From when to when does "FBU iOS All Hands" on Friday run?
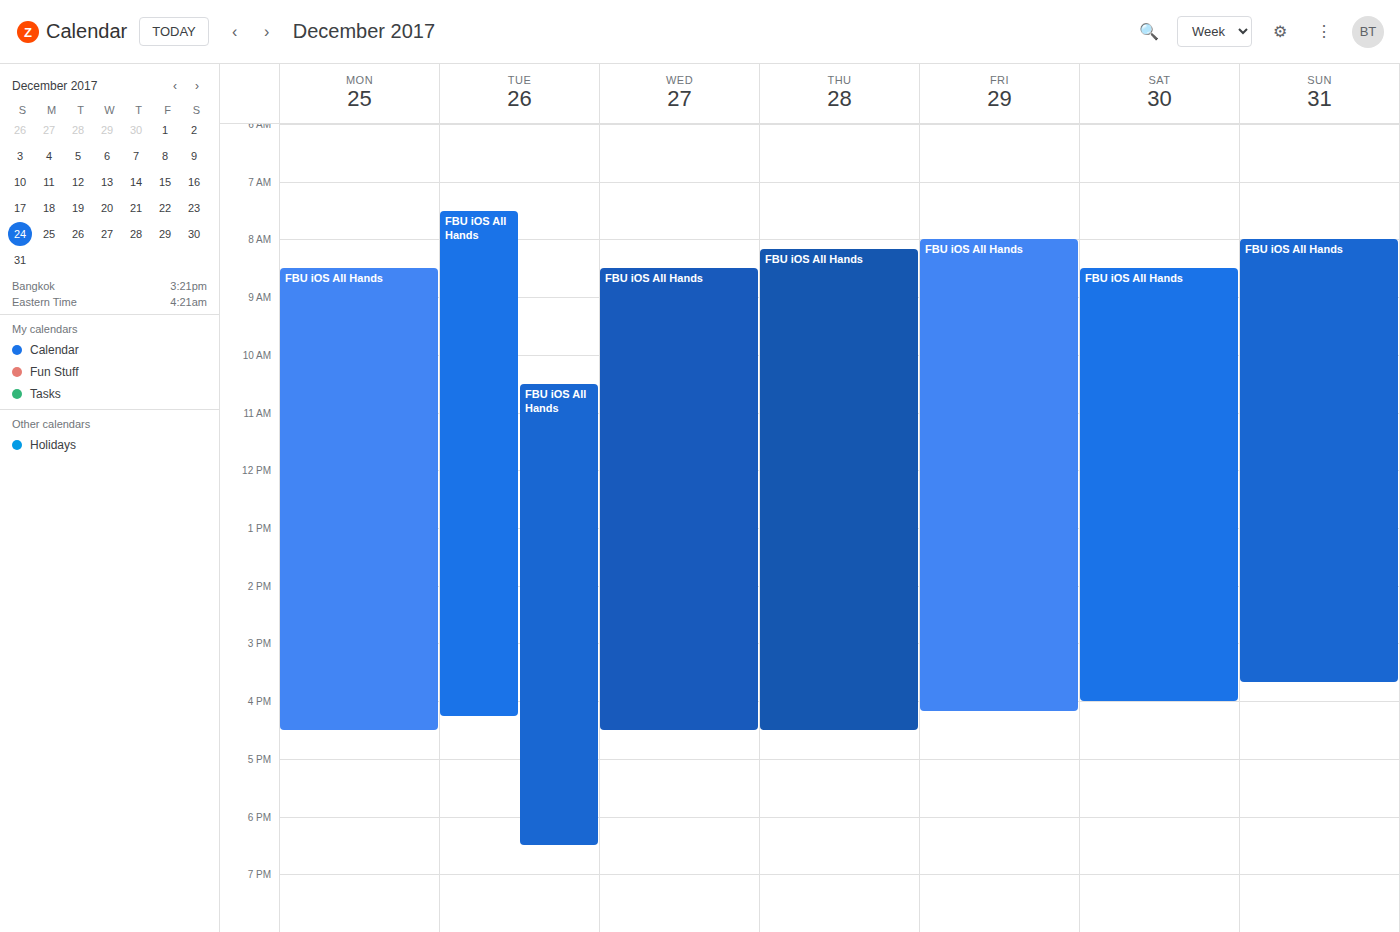
8:00 AM to 4:10 PM